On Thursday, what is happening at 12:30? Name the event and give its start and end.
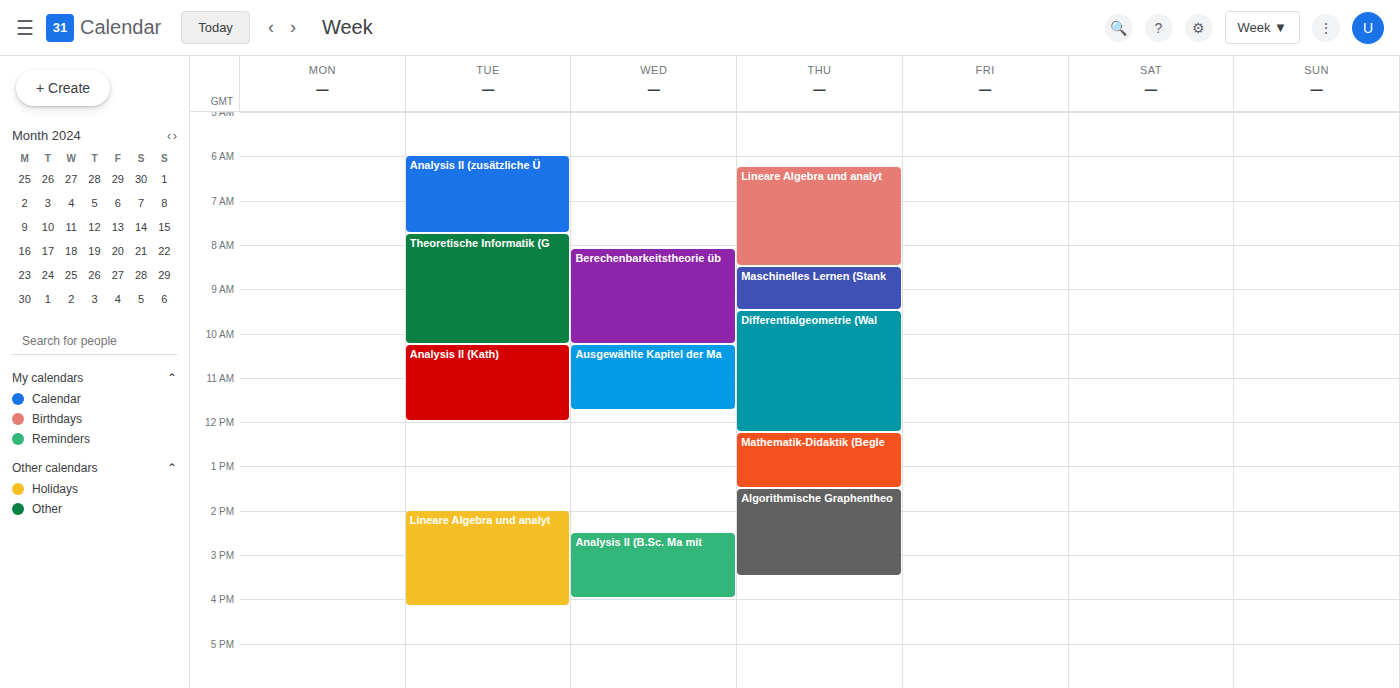
"Mathematik-Didaktik (Begle", 12:15 to 13:30